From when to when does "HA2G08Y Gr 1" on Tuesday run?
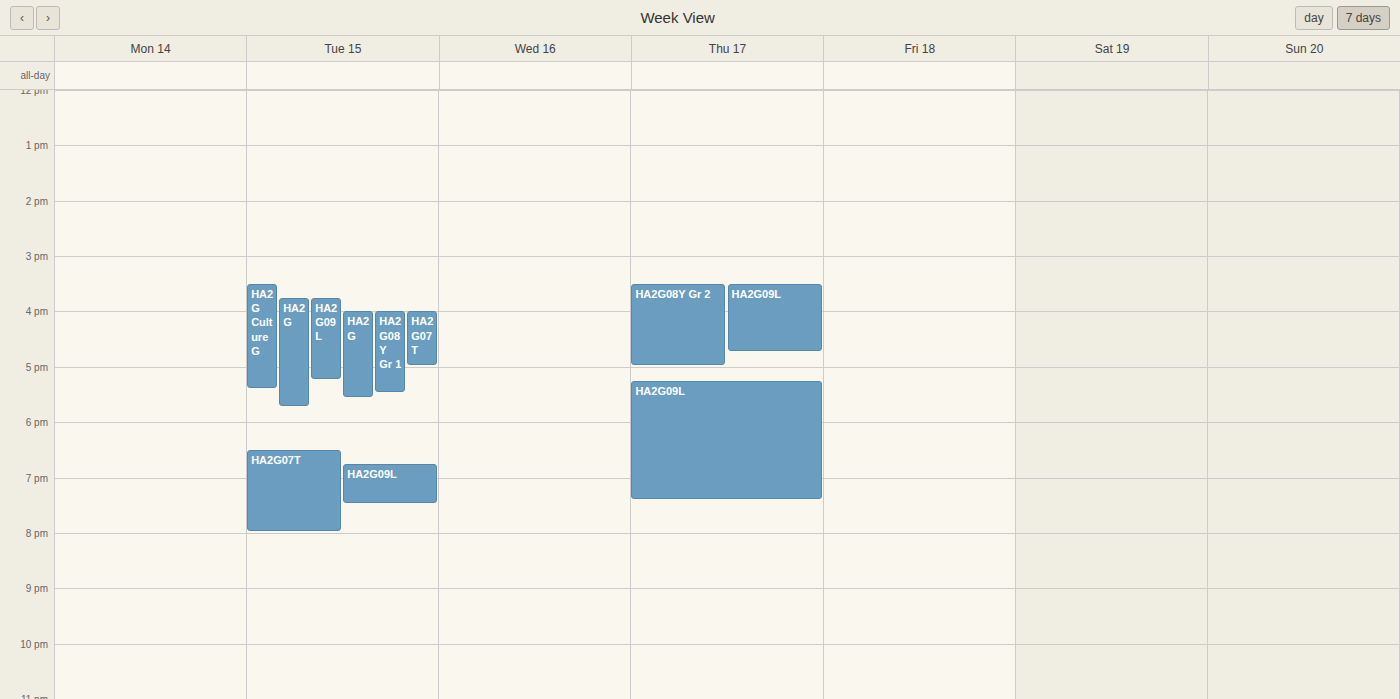
4:00 PM to 5:30 PM